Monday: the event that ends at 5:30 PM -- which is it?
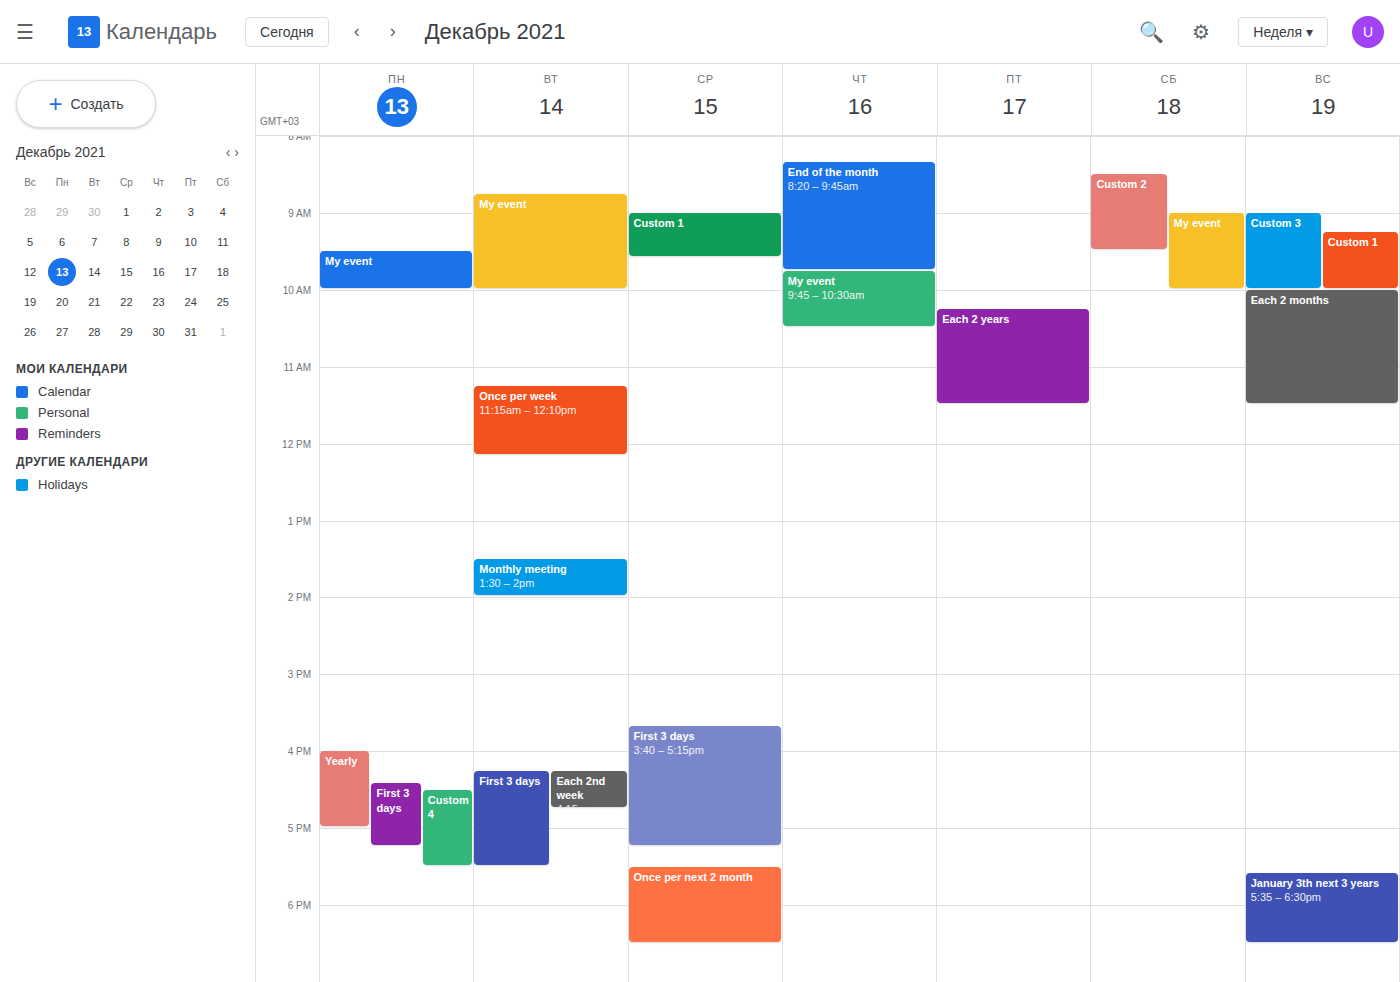
"Custom 4"